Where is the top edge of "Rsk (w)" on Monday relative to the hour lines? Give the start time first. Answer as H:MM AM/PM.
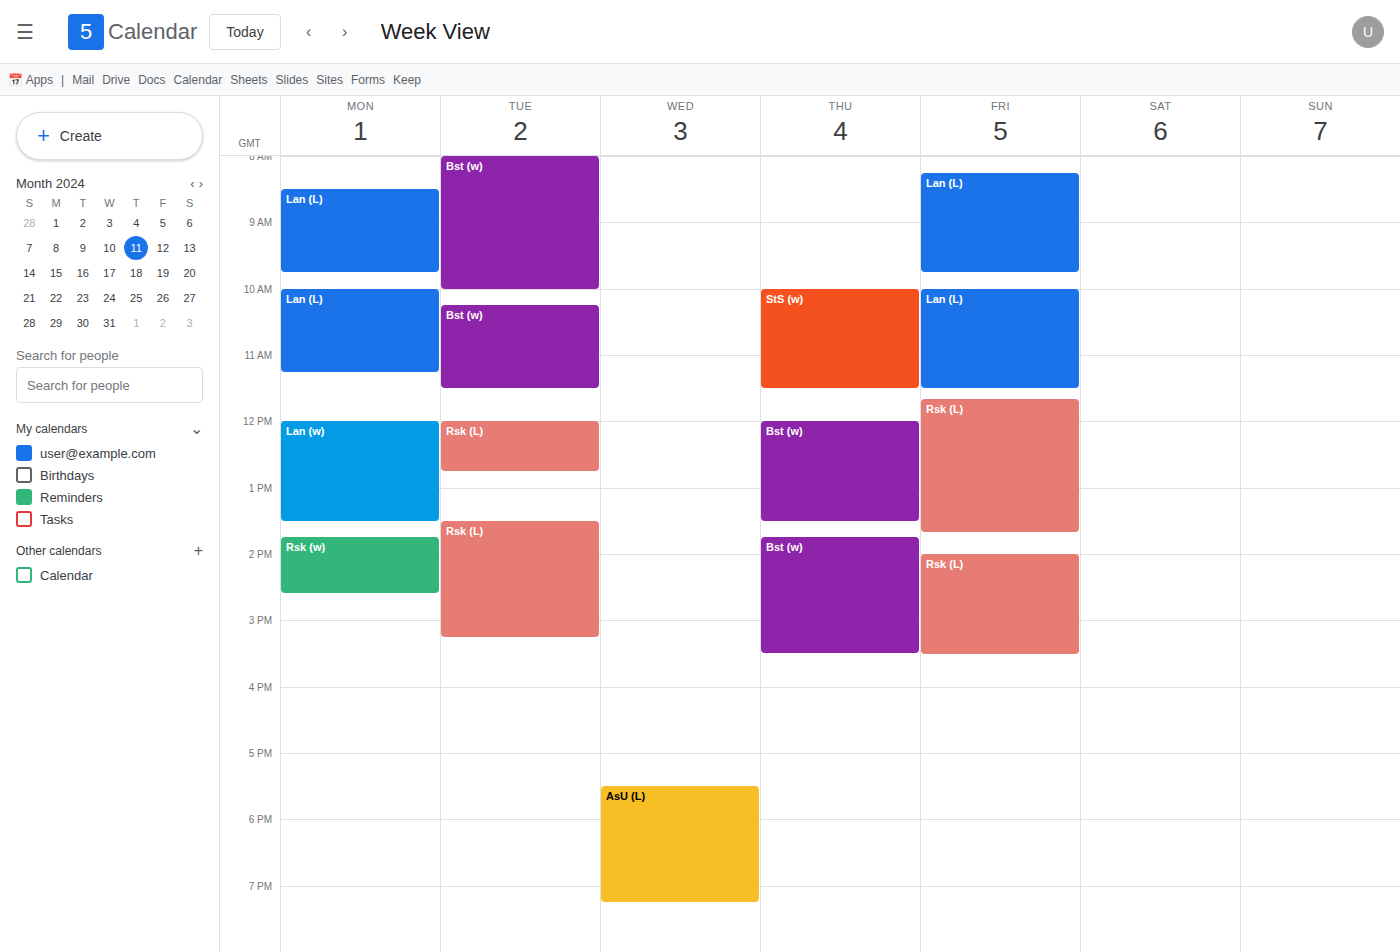
1:45 PM -- neither: three quarters of the way from the 1 PM line to the 2 PM line.